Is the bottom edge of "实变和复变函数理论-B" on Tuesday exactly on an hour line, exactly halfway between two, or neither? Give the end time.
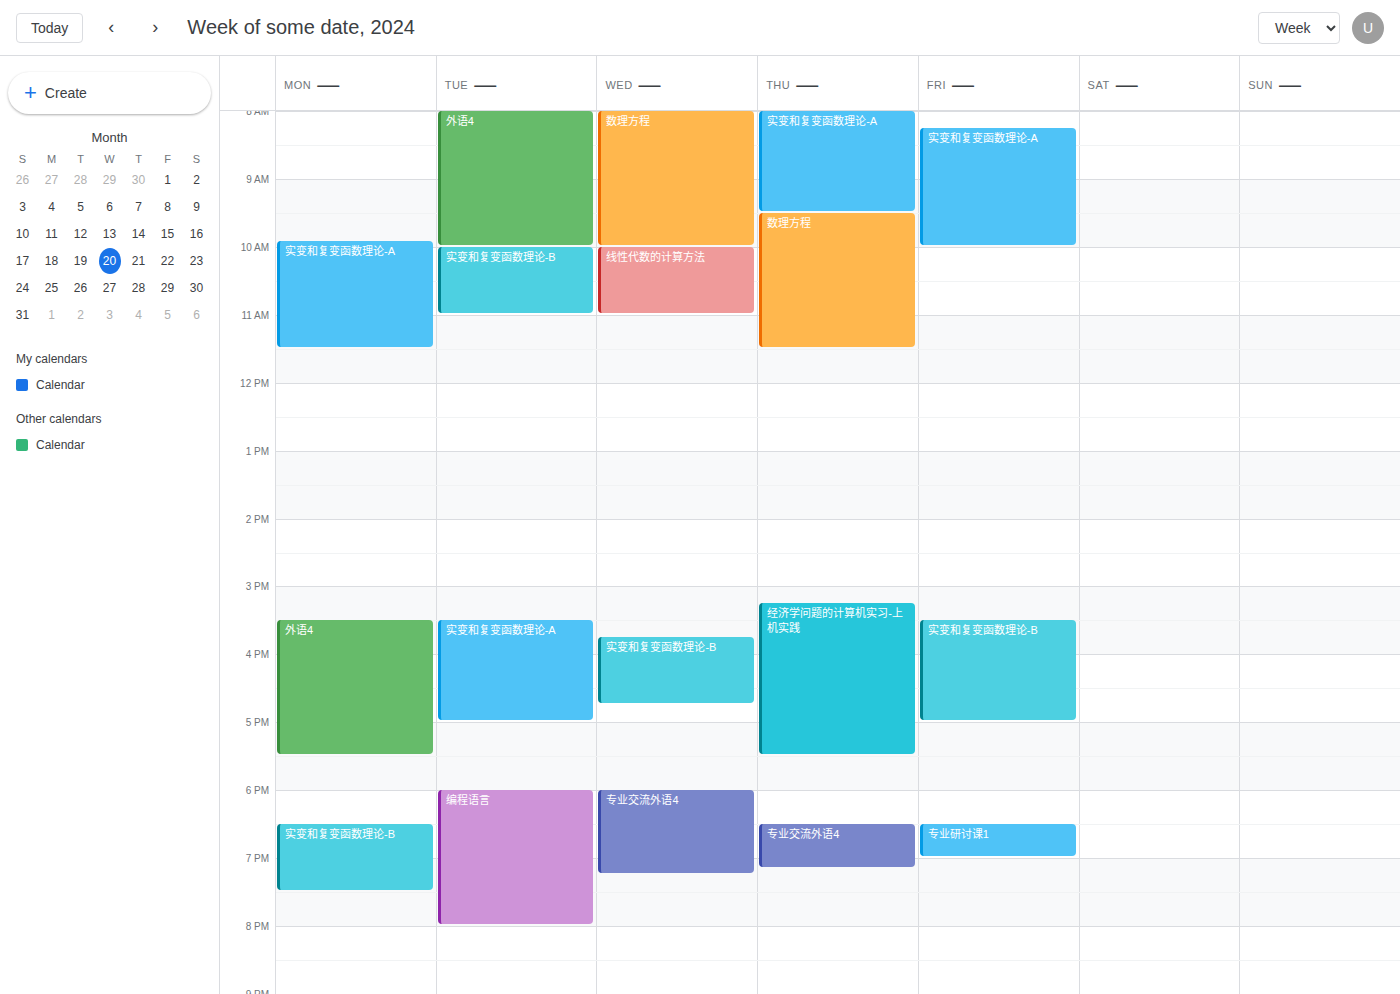
11:00 AM -- exactly on the 11 AM line.